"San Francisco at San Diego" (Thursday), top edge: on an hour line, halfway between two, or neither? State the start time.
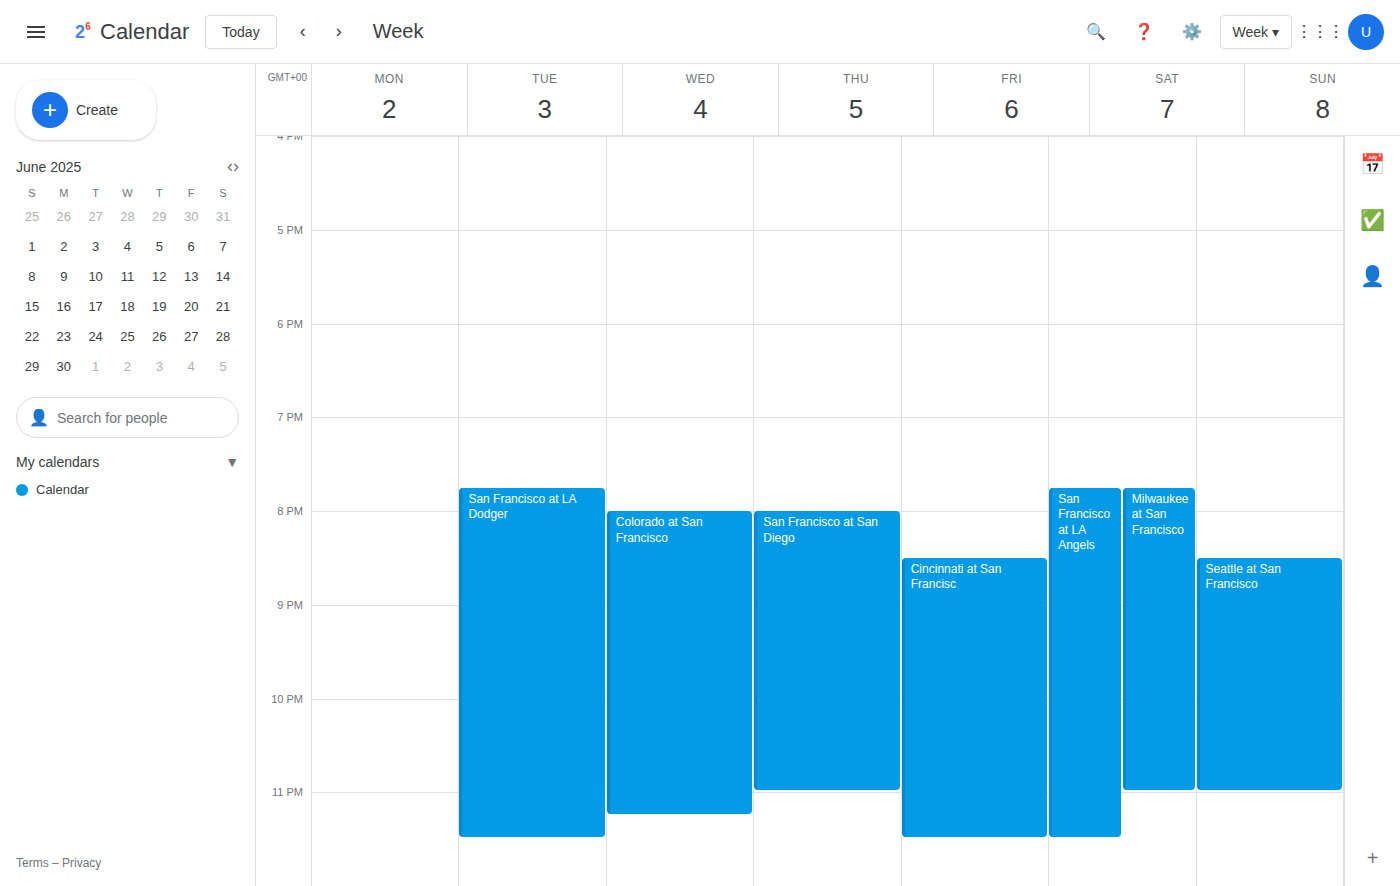
8:00 PM -- exactly on the 8 PM line.